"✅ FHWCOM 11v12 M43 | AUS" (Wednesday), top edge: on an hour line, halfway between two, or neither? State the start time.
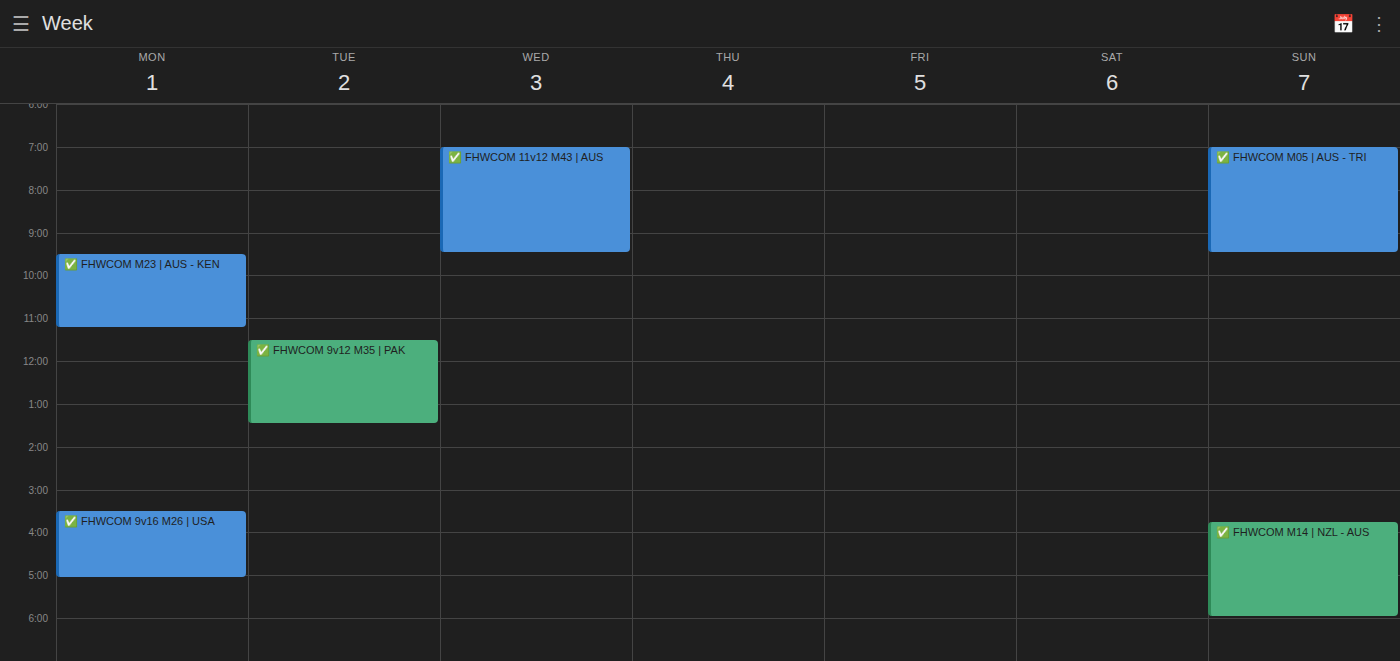
7:00 AM -- exactly on the 7 AM line.